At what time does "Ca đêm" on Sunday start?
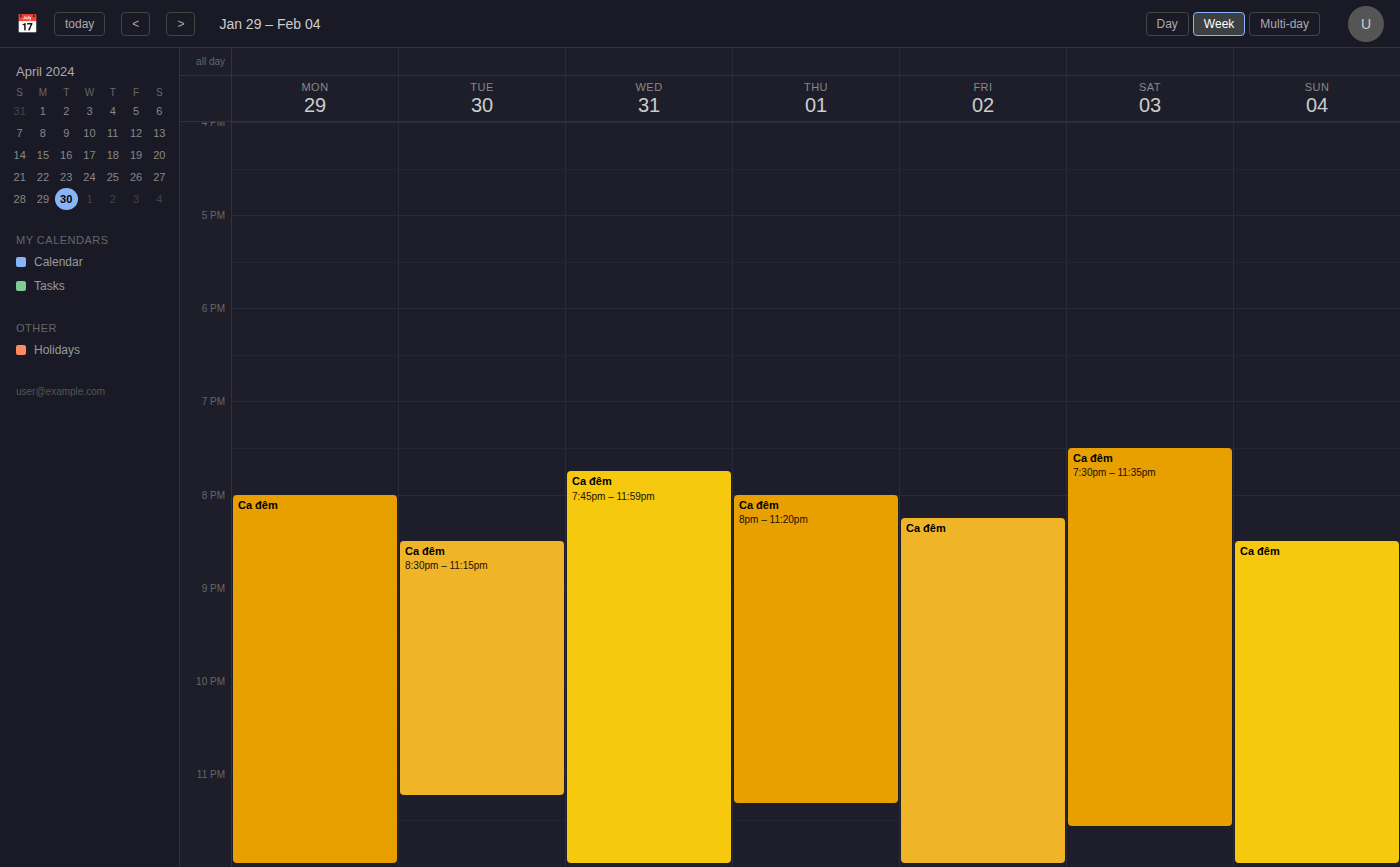
8:30 PM